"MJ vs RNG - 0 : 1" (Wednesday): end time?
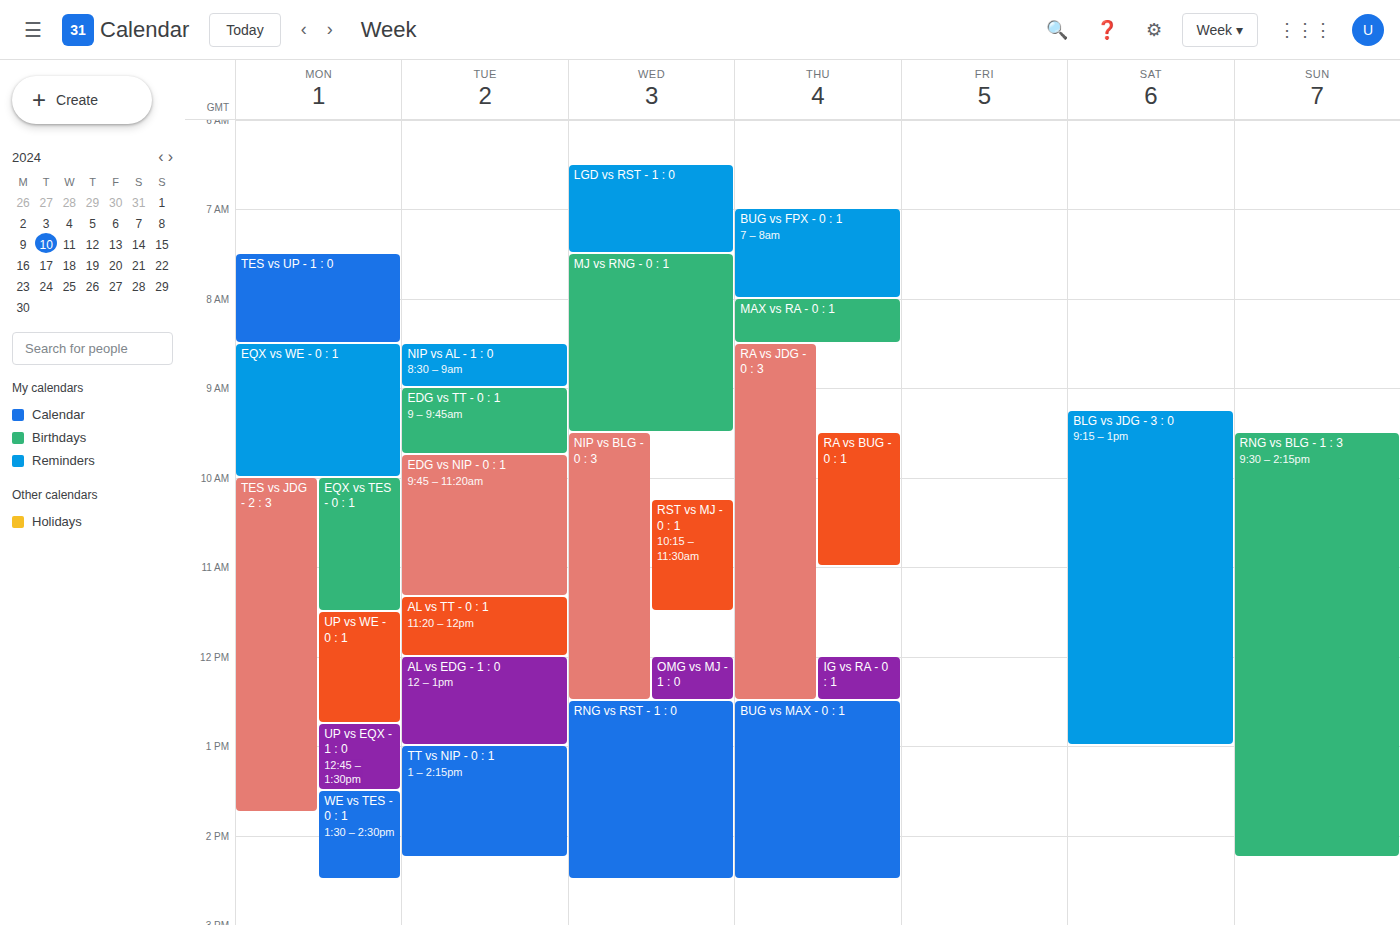
9:30 AM